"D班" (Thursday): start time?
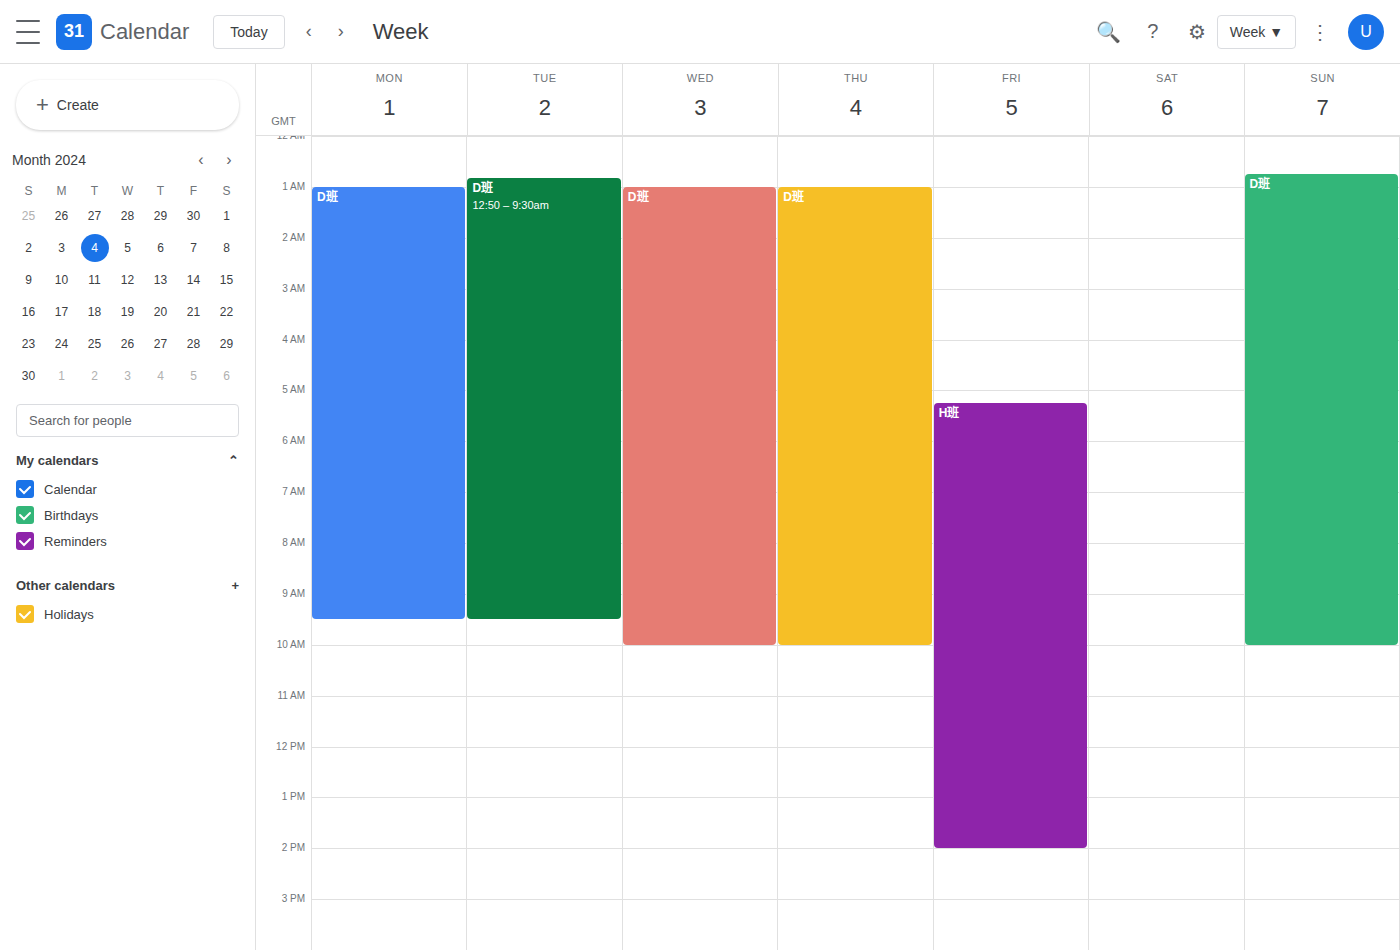
1:00 AM